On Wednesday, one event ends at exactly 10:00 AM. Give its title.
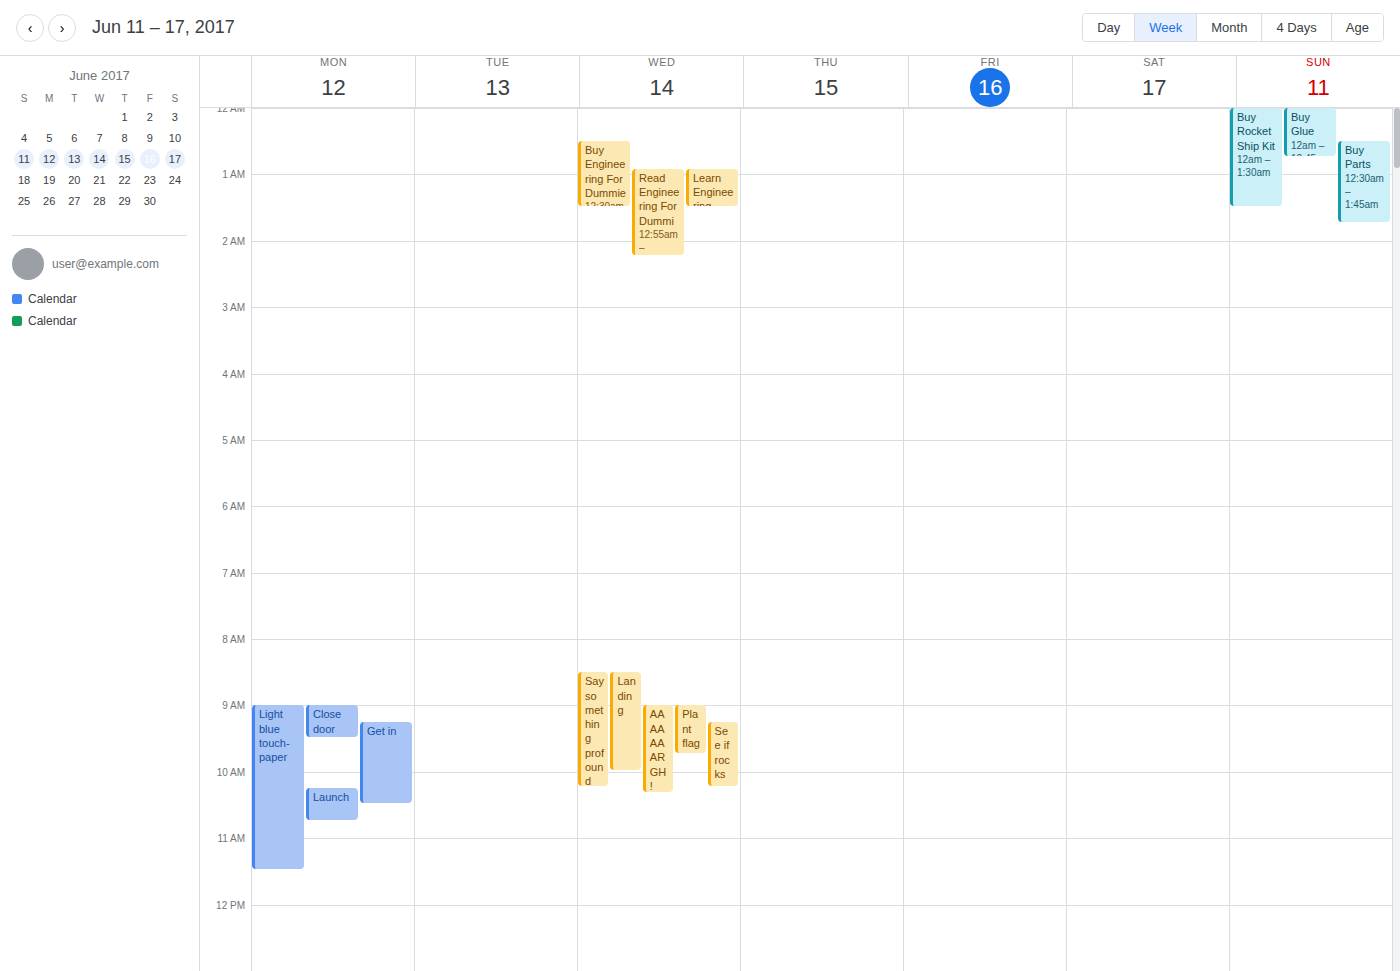
"Landing"